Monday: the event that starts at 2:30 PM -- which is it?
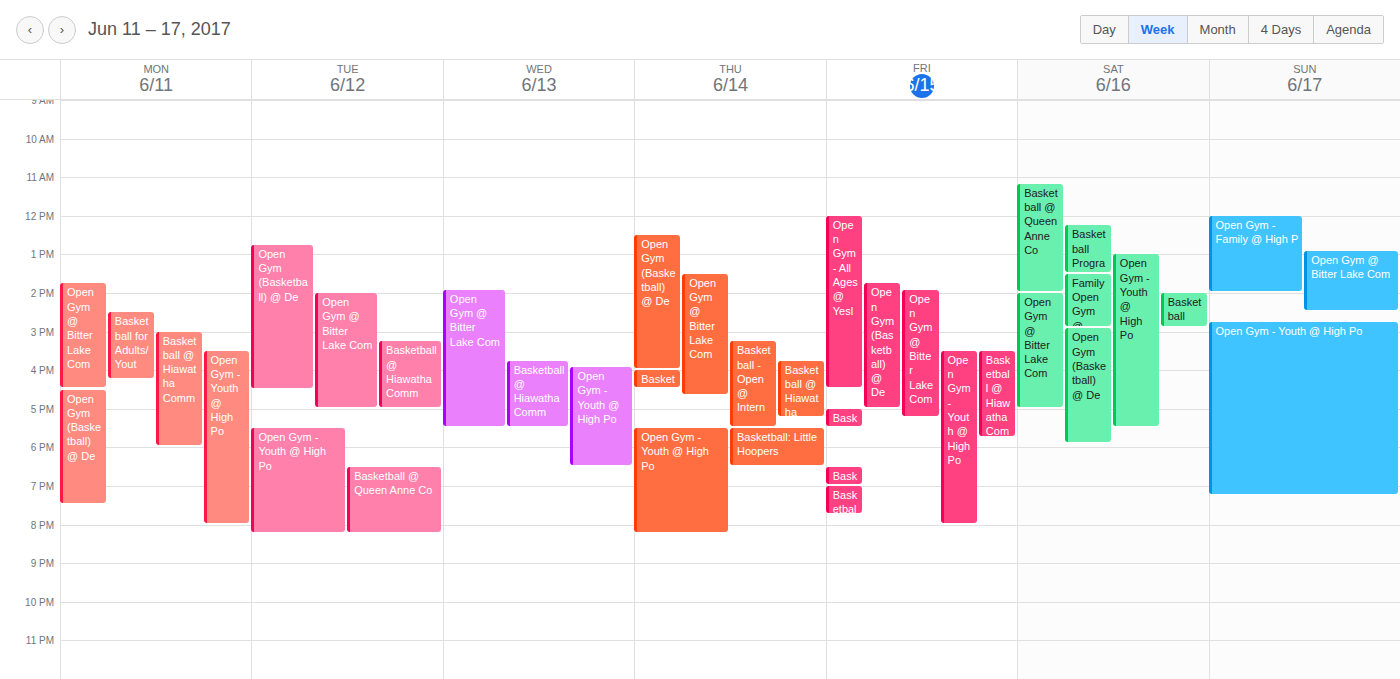
"Basketball for Adults/Yout"